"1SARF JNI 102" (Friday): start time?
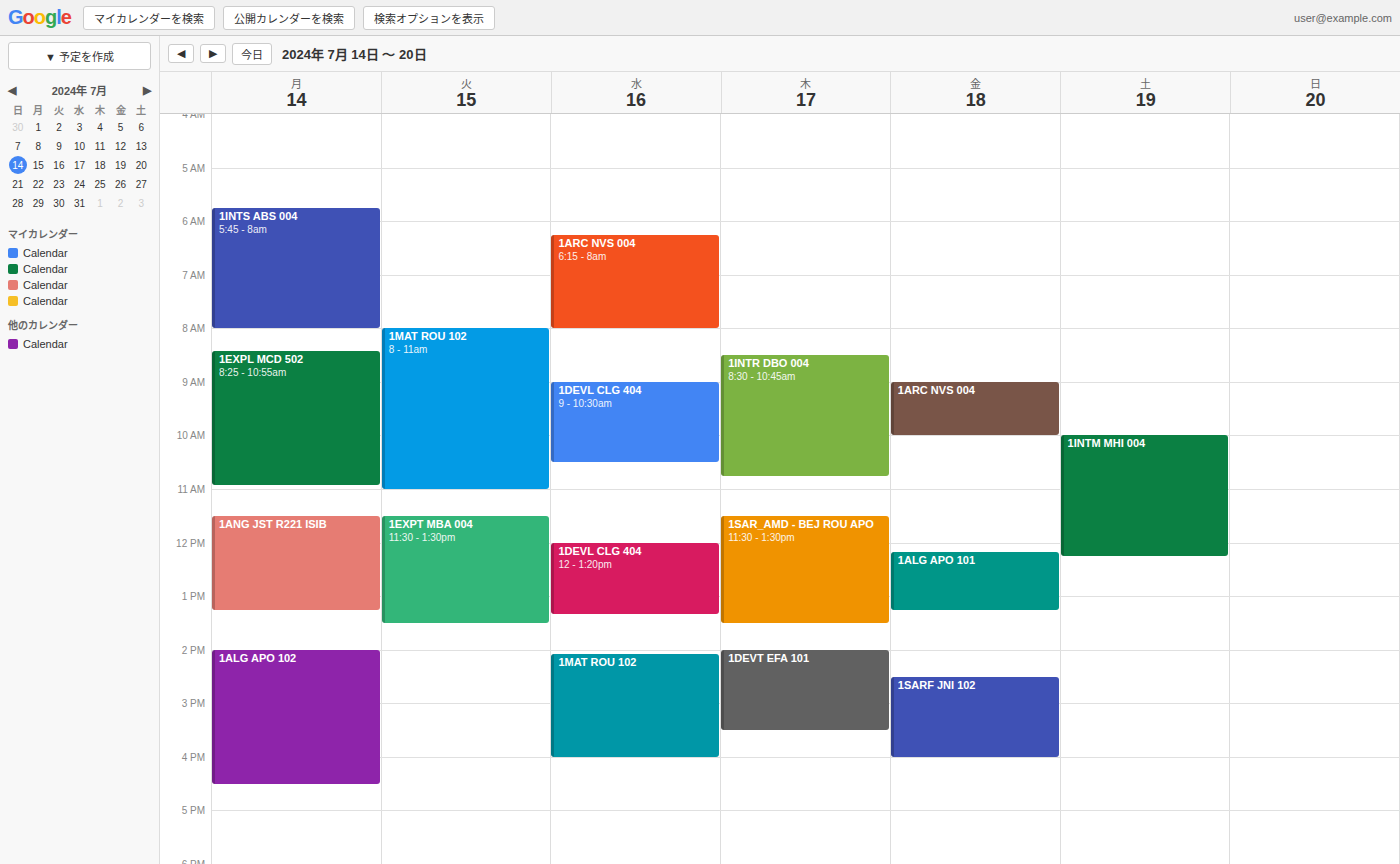
2:30 PM